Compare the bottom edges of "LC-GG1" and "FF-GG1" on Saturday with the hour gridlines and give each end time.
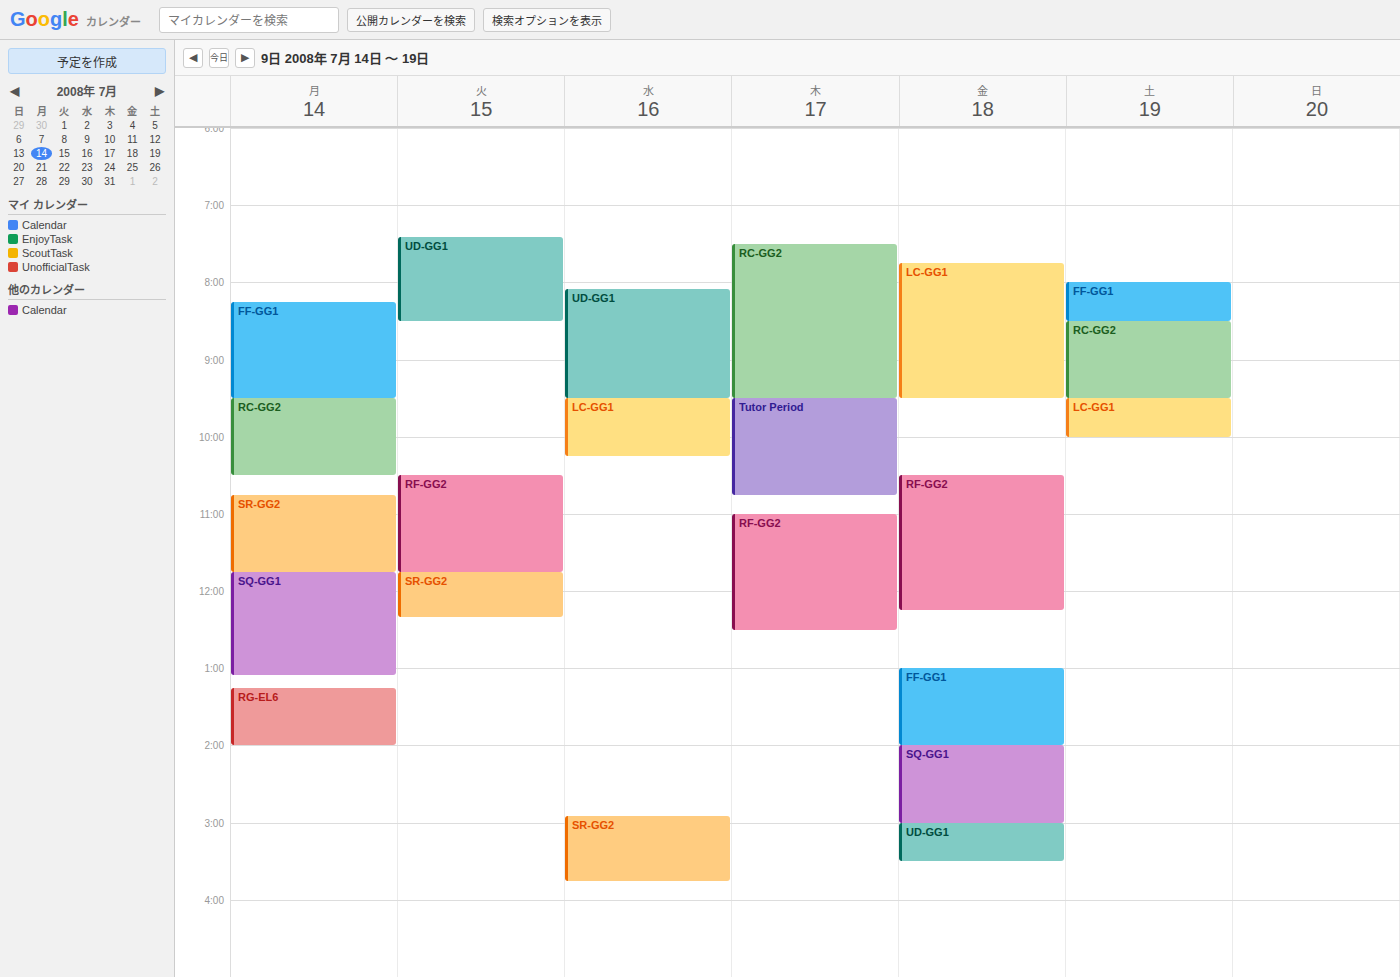
"LC-GG1": 10:00 AM, exactly on the 10 AM line. "FF-GG1": 8:30 AM, halfway between the 8 AM and 9 AM lines.